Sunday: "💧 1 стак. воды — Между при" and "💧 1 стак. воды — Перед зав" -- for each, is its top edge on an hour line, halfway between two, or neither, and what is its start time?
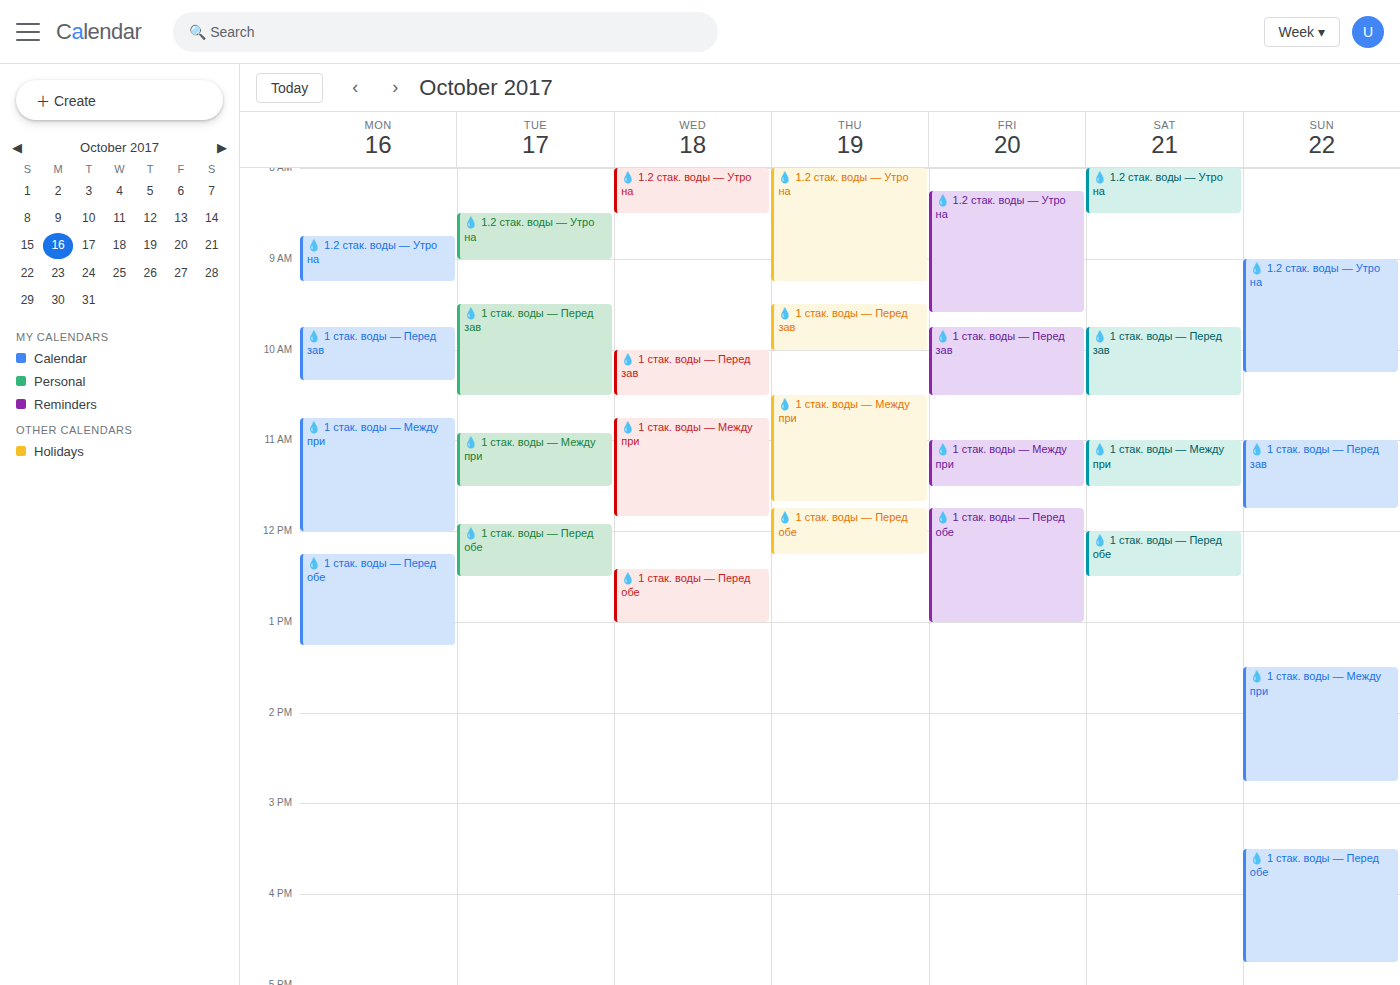
"💧 1 стак. воды — Между при": 13:30, halfway between the 13:00 and 14:00 lines. "💧 1 стак. воды — Перед зав": 11:00, exactly on the 11:00 line.